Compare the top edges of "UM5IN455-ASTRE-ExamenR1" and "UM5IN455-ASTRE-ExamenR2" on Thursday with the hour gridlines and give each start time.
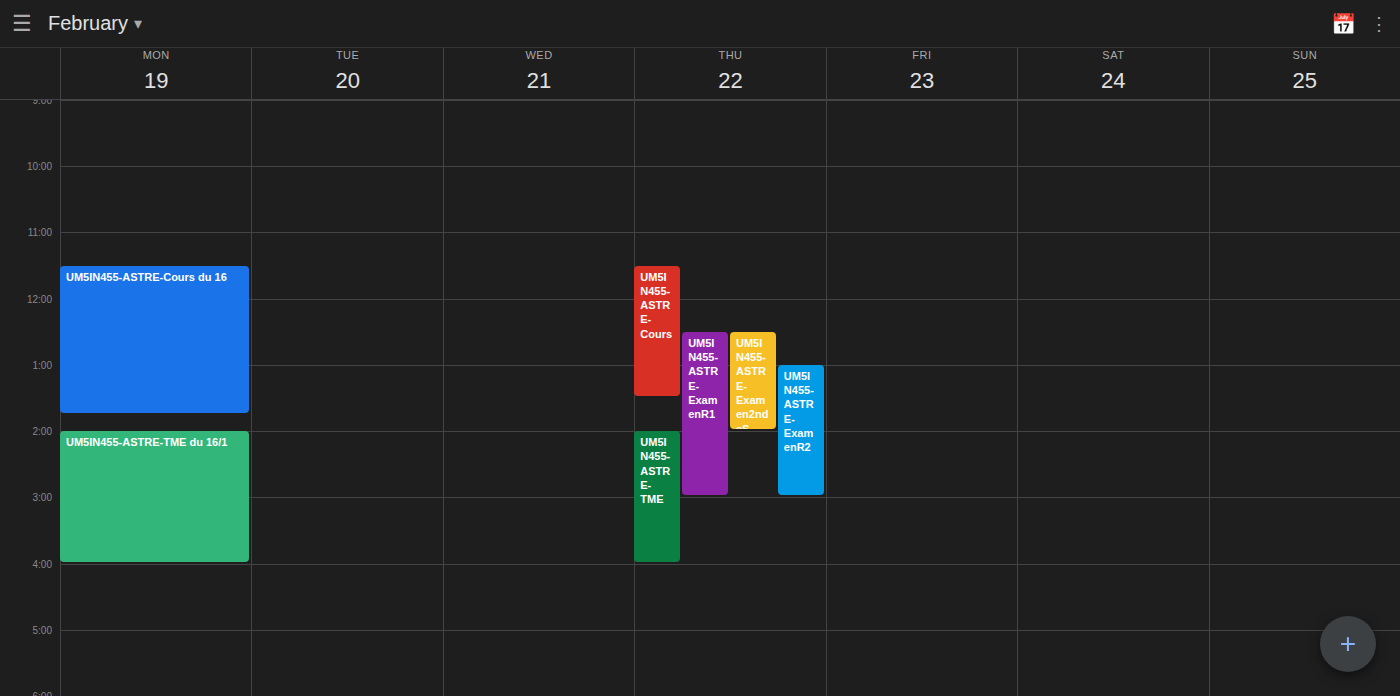
"UM5IN455-ASTRE-ExamenR1": 12:30, halfway between the 12:00 and 13:00 lines. "UM5IN455-ASTRE-ExamenR2": 13:00, exactly on the 13:00 line.